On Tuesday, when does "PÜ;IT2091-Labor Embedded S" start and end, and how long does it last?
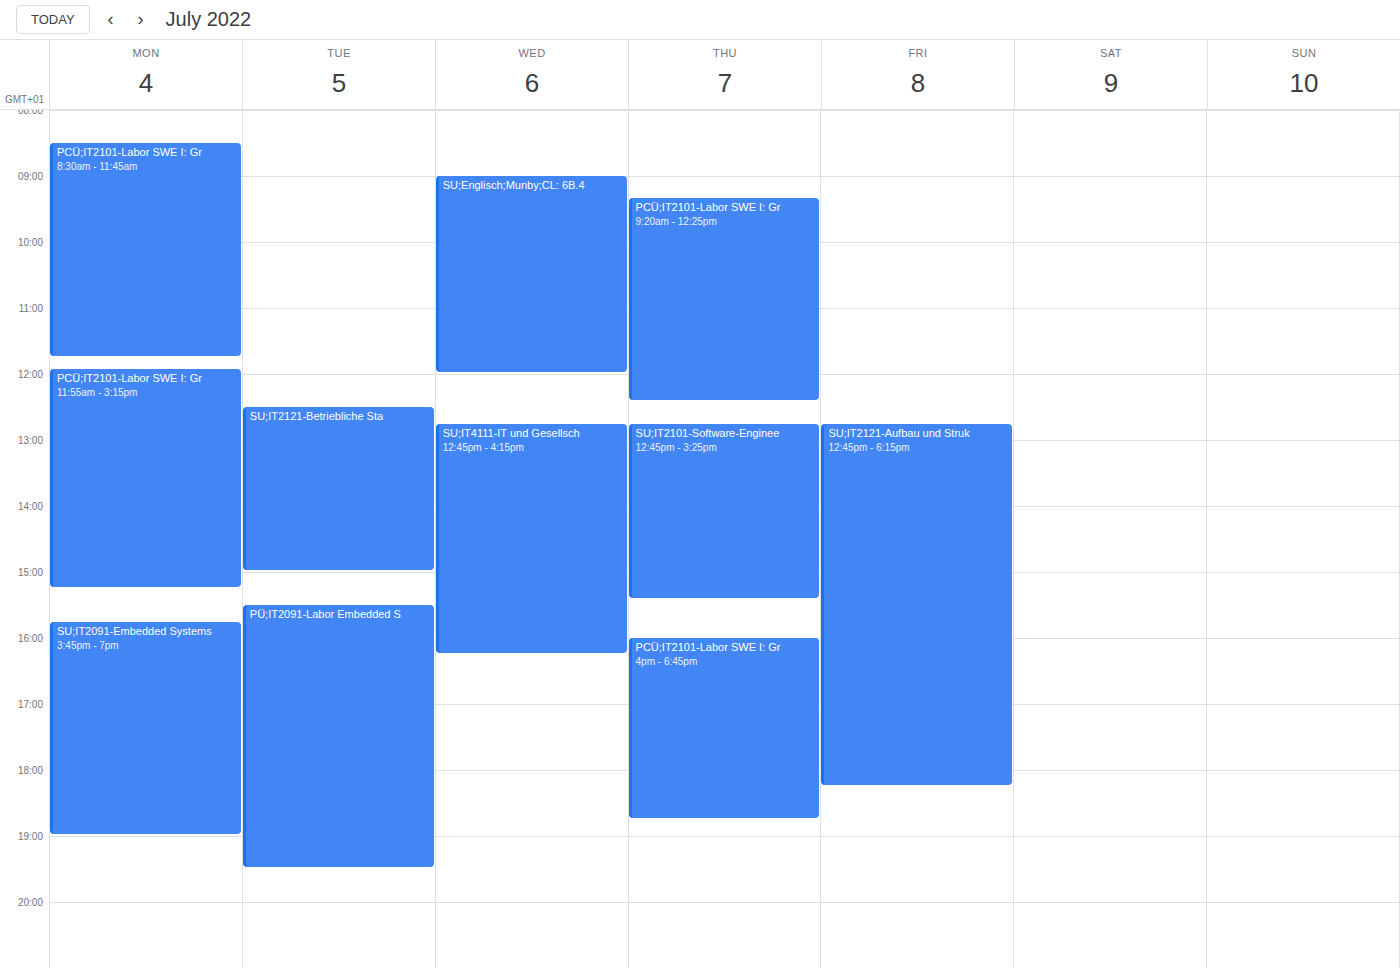
3:30 PM to 7:30 PM, 4 hours